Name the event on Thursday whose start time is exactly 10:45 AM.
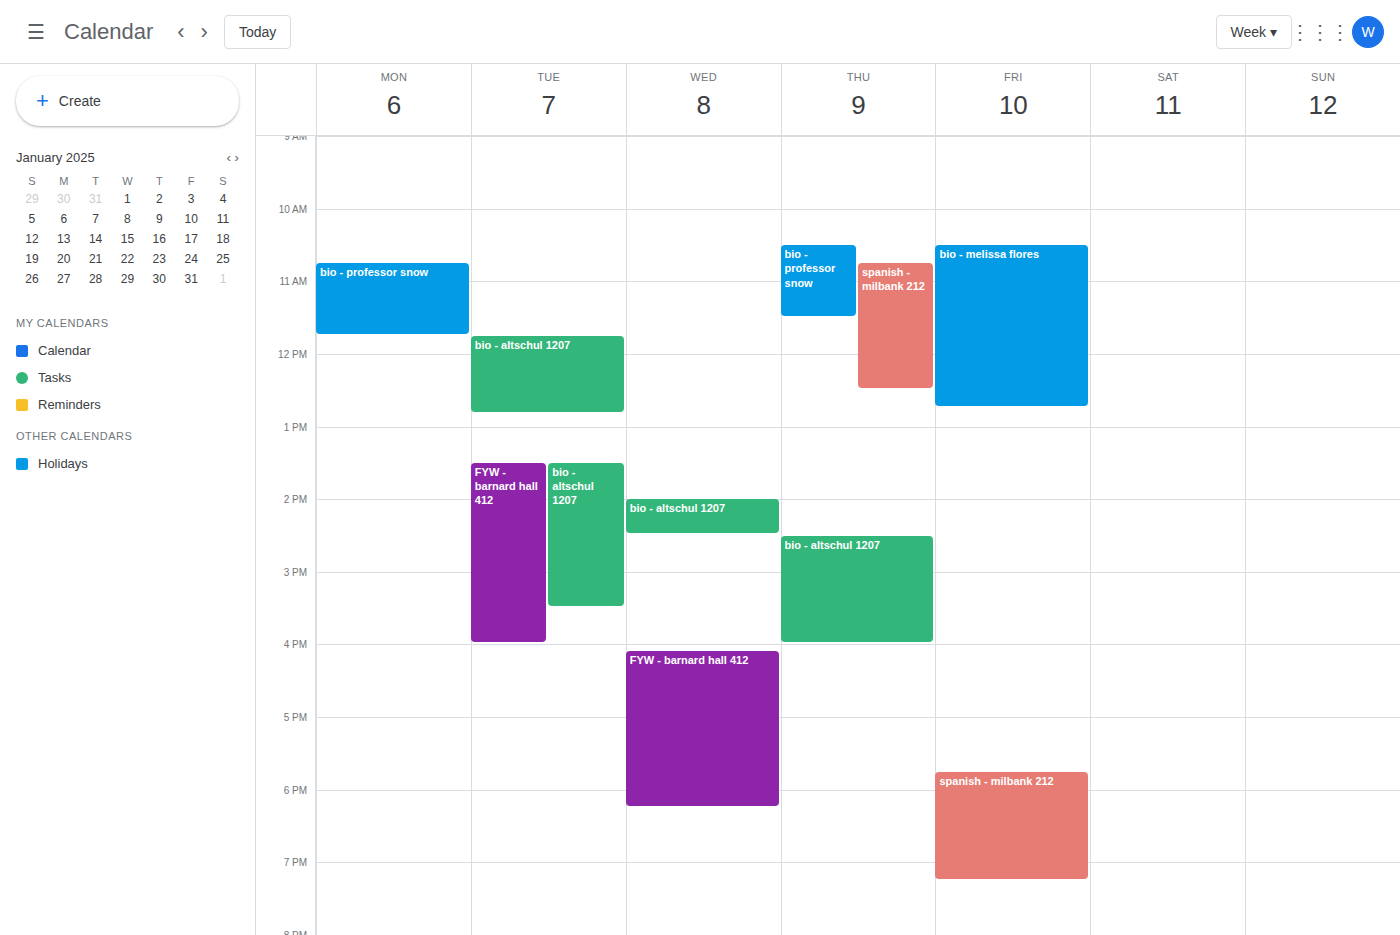
"spanish - milbank 212"